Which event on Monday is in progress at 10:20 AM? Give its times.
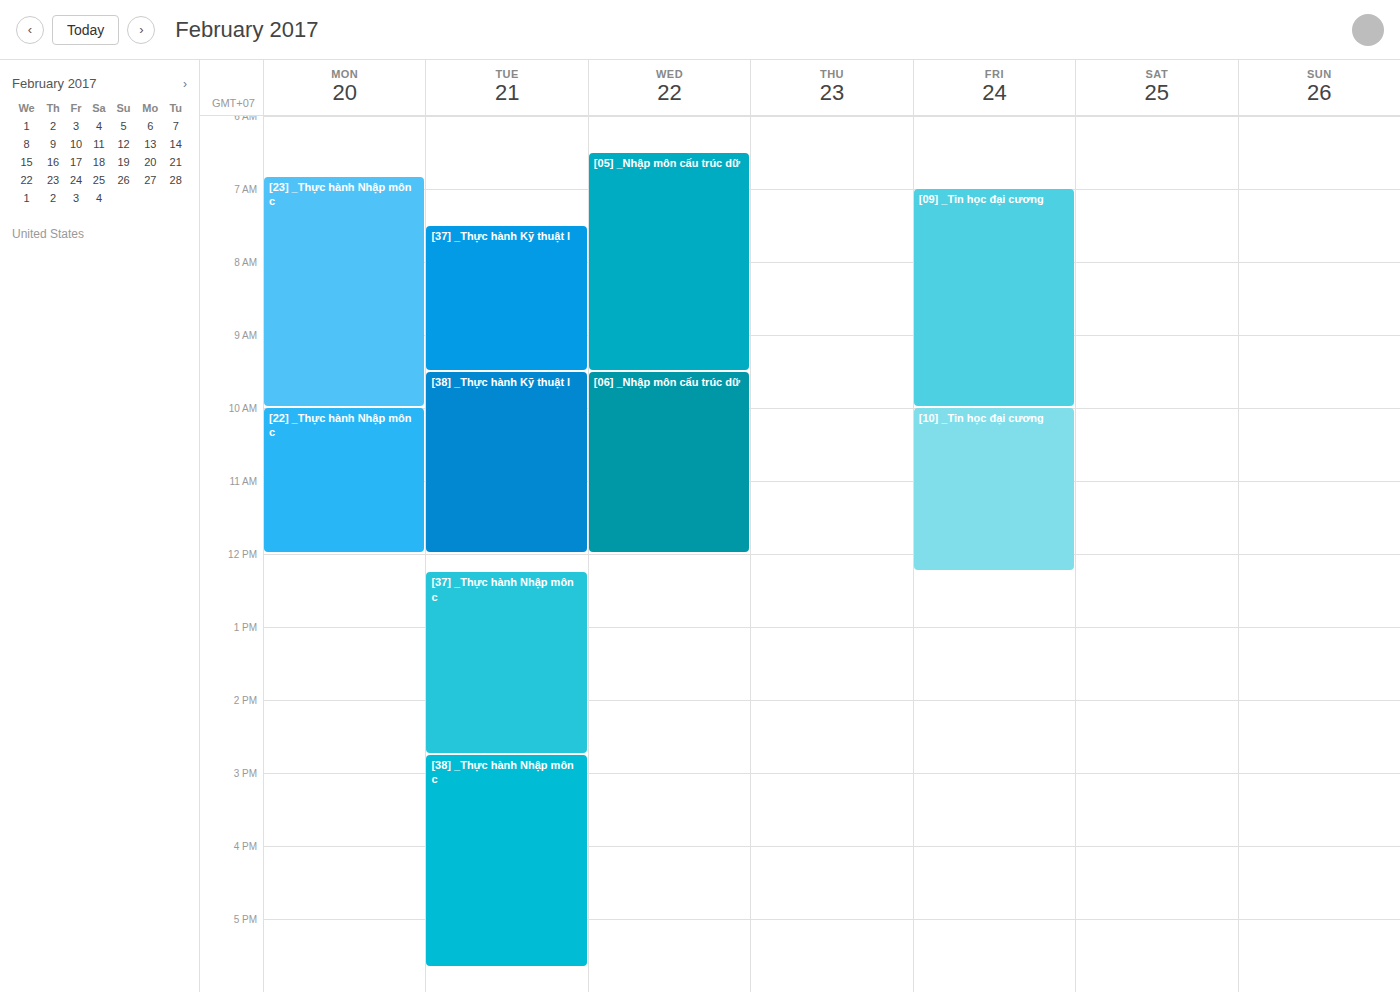
"[22] _Thực hành Nhập môn c", 10:00 AM to 12:00 PM